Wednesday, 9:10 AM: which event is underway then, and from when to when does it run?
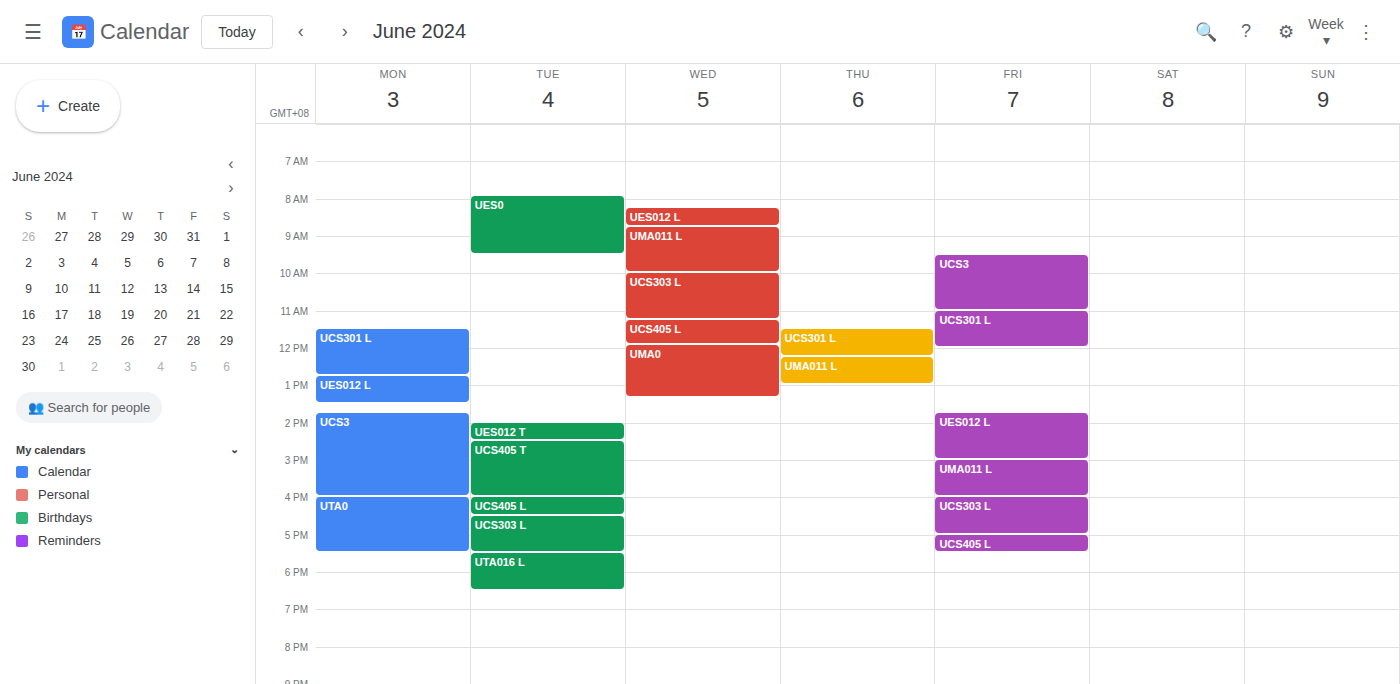
"UMA011 L", 8:45 AM to 10:00 AM